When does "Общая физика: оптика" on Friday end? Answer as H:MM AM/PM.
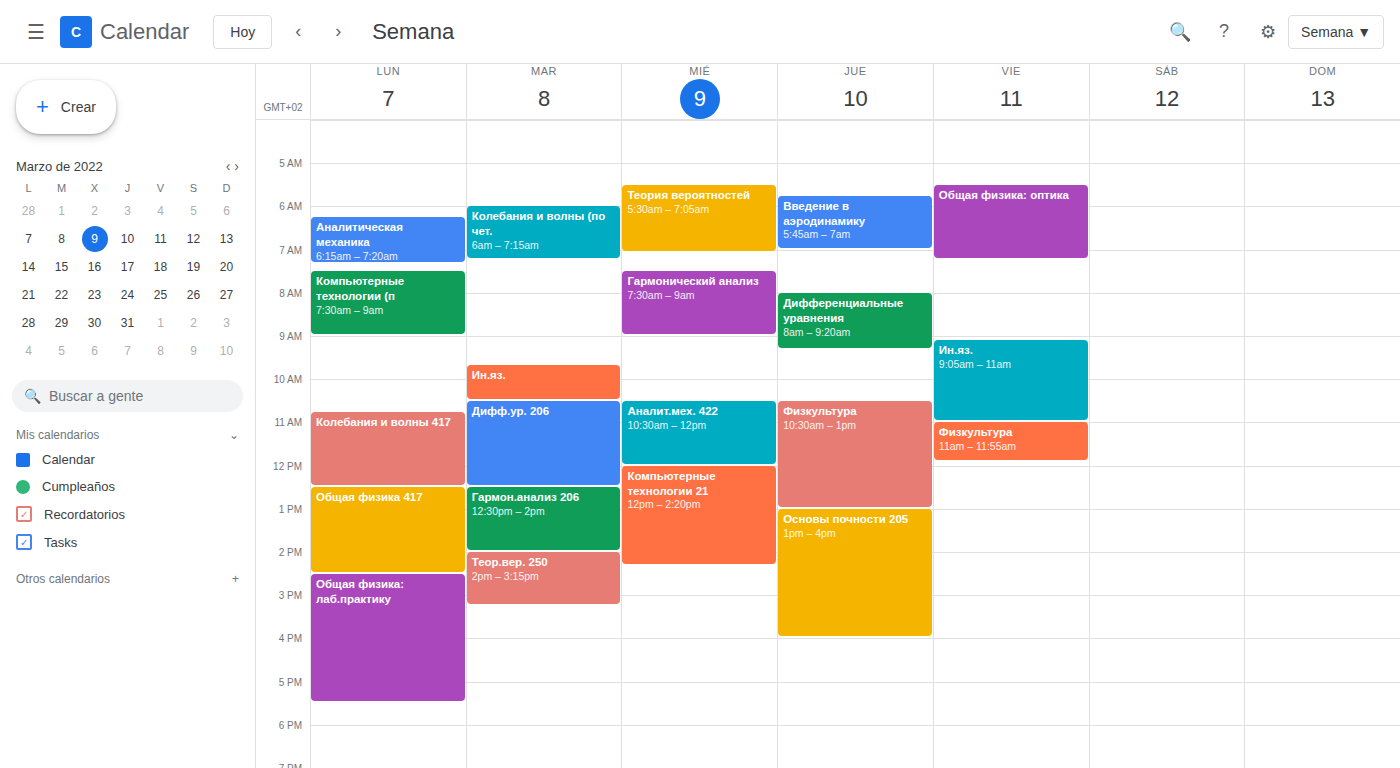
7:15 AM